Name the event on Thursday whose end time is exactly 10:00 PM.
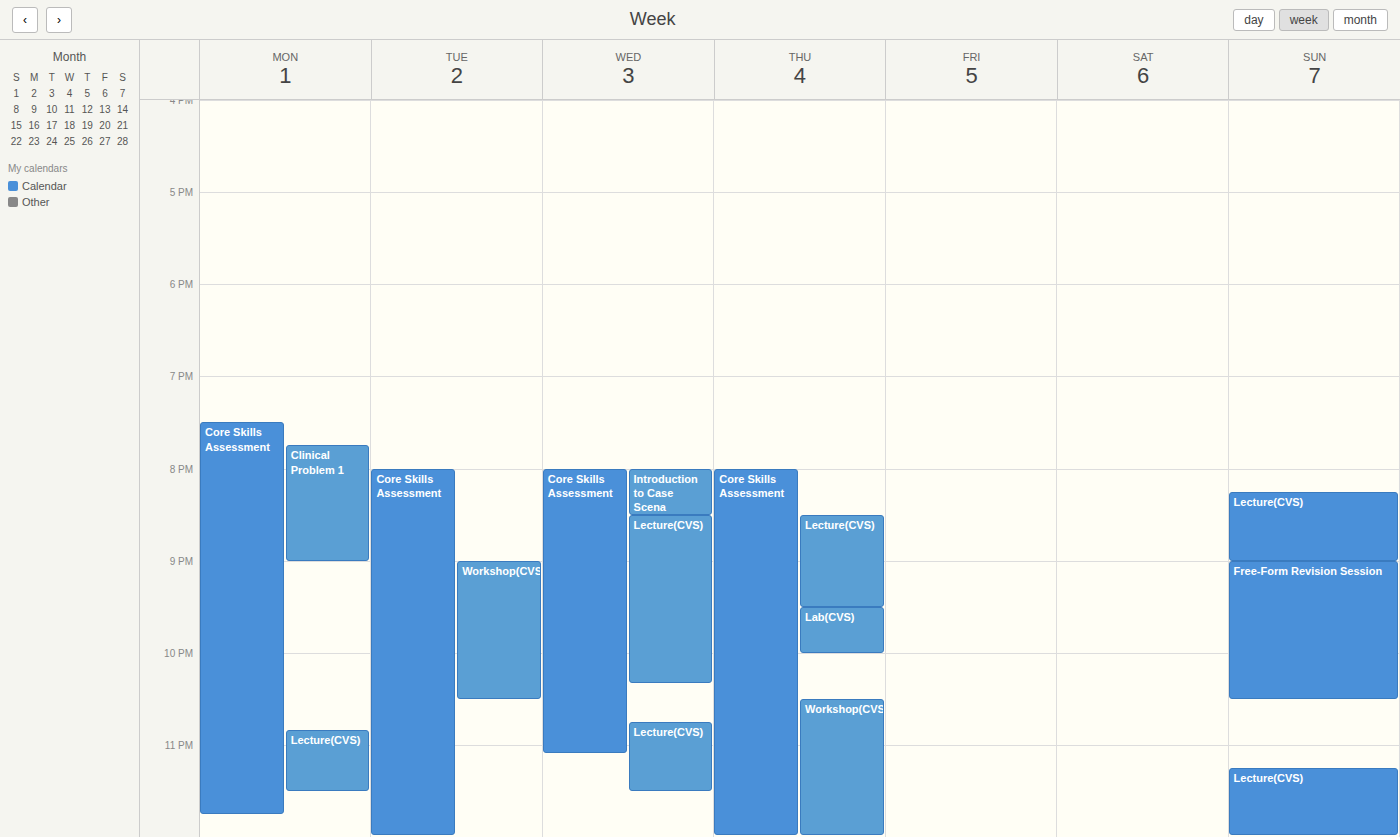
"Lab(CVS)"